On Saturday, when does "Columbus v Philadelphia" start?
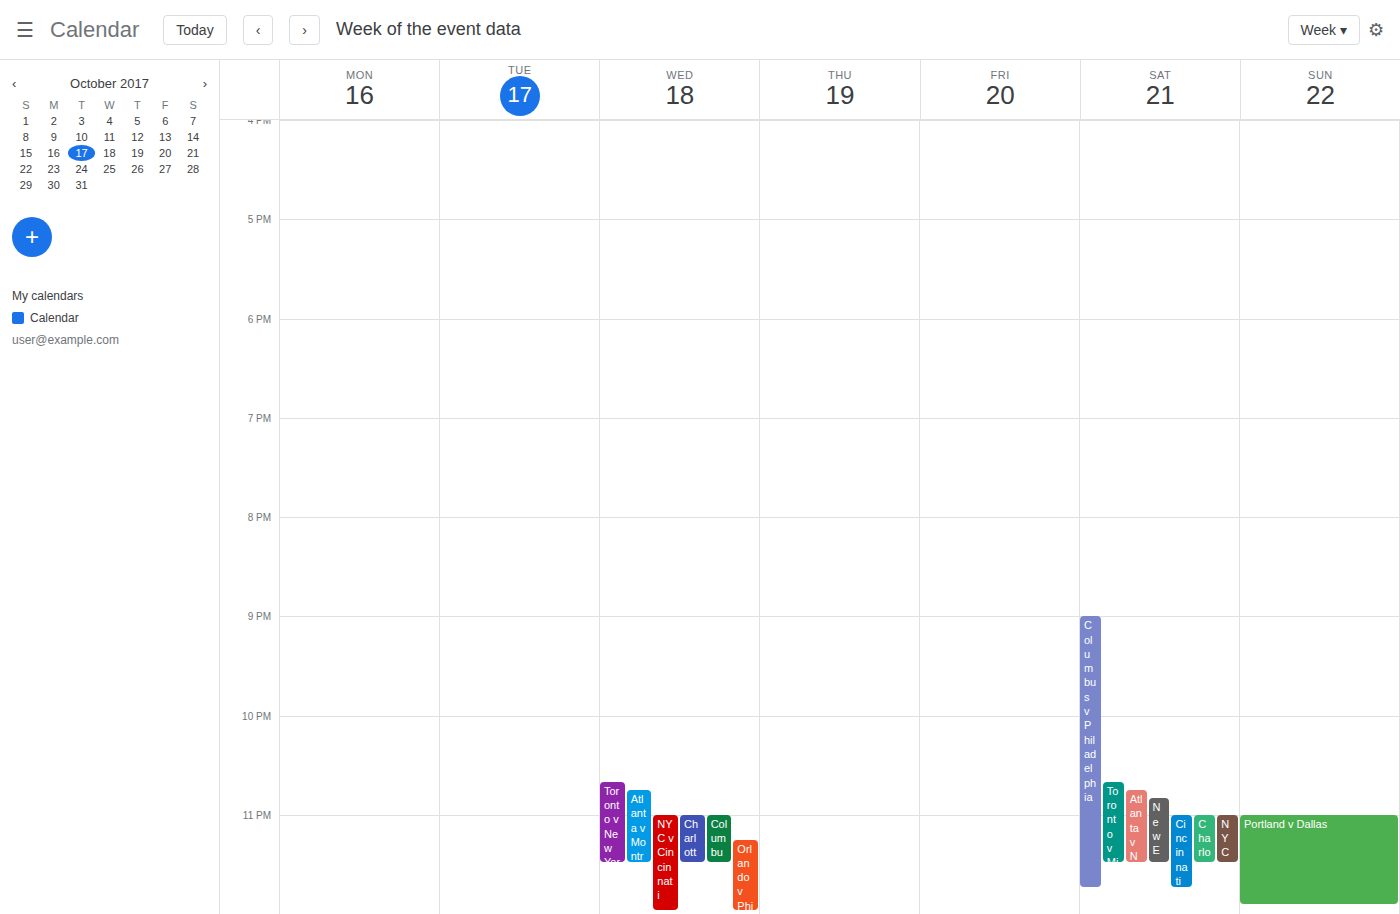
9:00 PM